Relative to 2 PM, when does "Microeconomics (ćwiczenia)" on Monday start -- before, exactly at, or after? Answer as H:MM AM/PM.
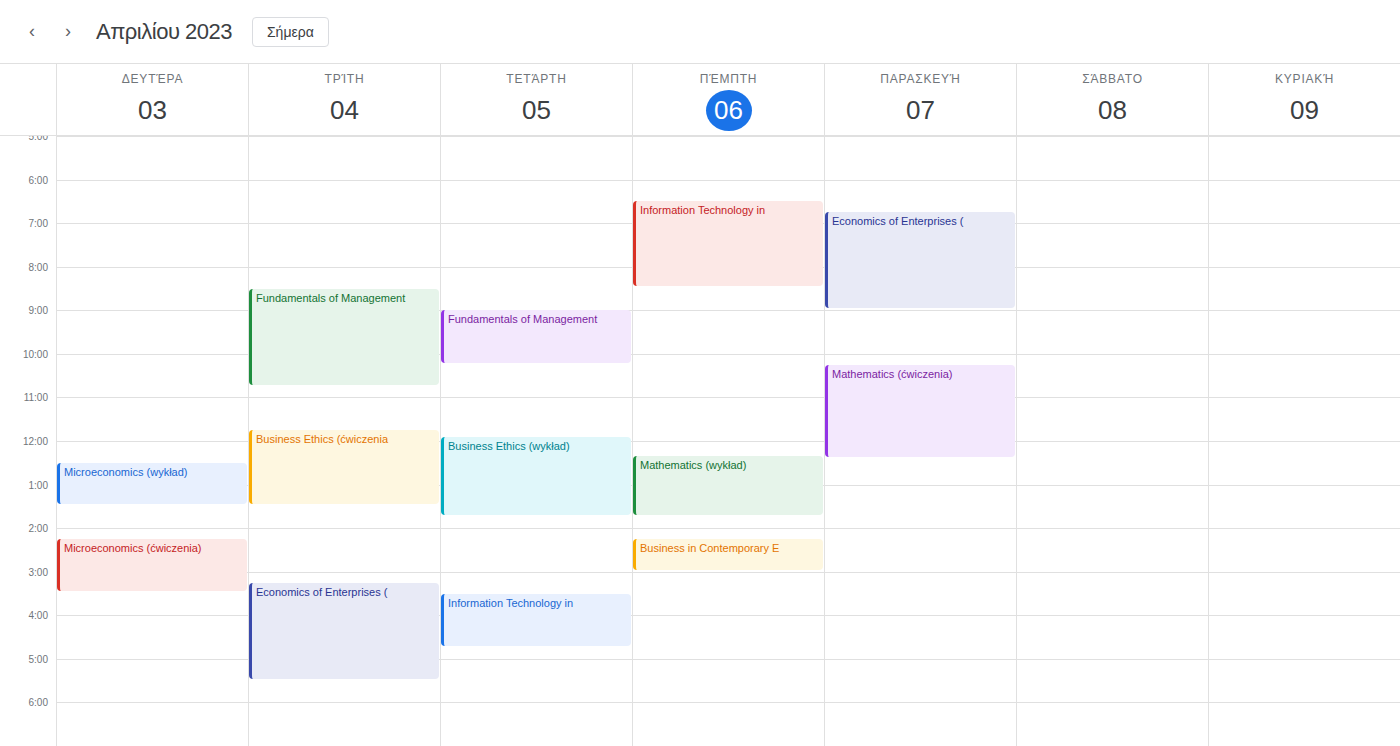
2:15 PM -- after 2 PM, 15 minutes below the 2 PM line.